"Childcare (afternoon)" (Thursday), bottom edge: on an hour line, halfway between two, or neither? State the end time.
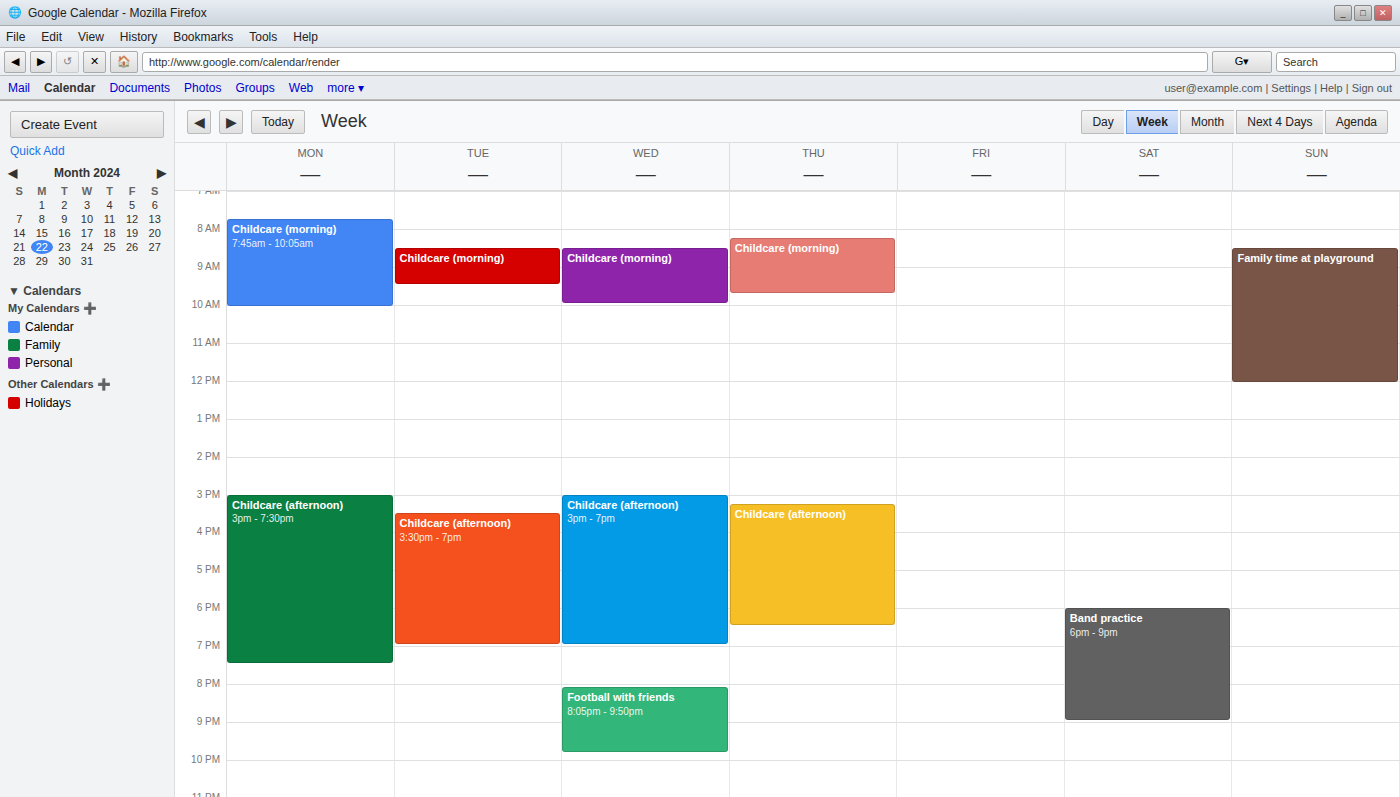
18:30 -- halfway between the 18:00 and 19:00 lines.